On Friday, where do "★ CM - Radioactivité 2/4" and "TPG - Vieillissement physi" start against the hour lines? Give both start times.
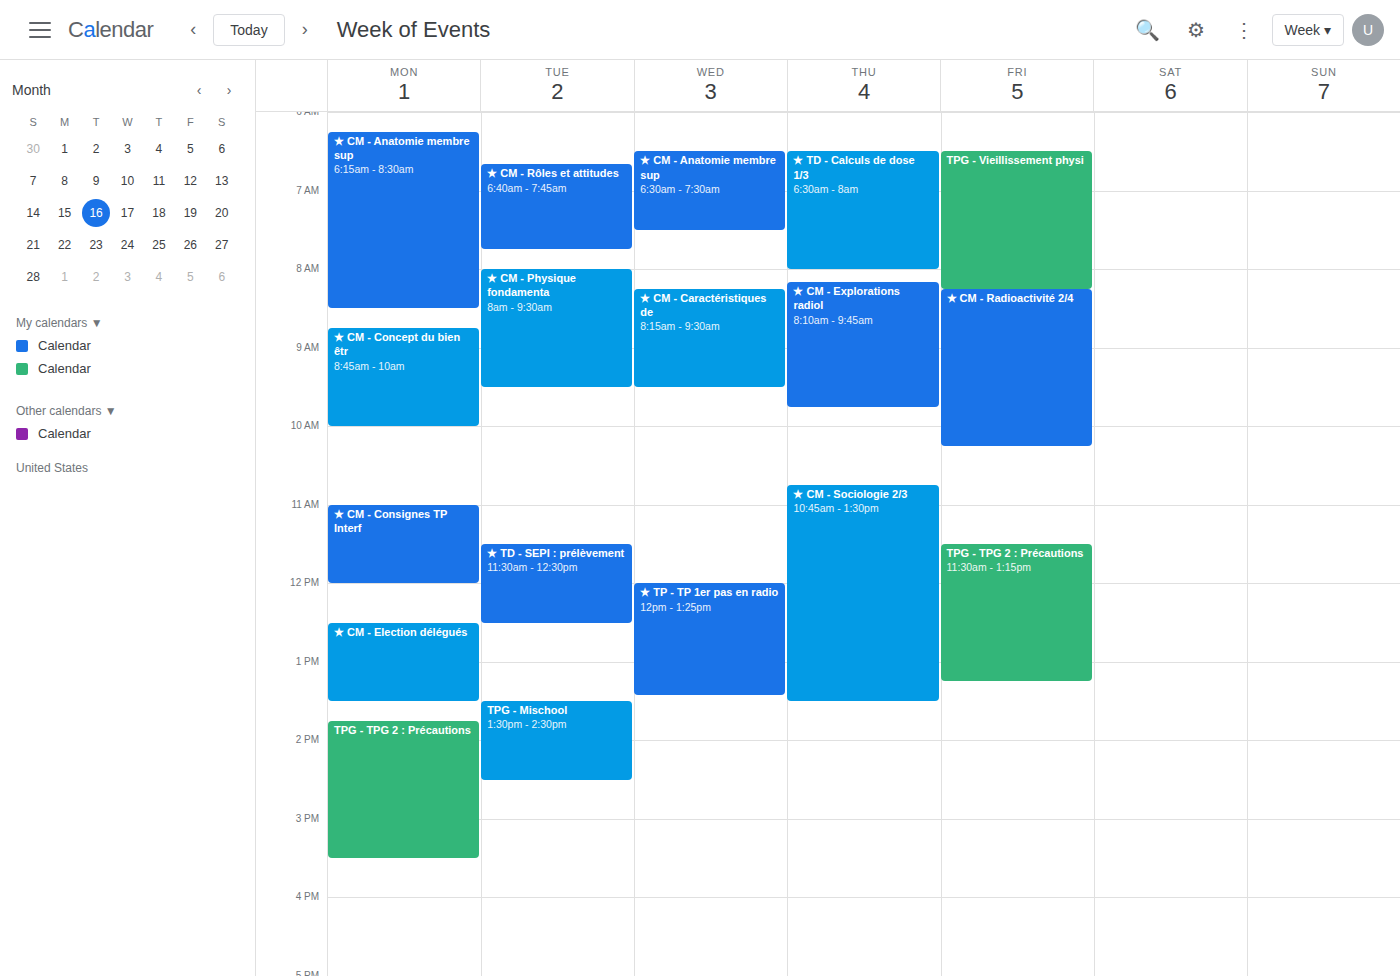
"★ CM - Radioactivité 2/4": 8:15 AM, neither: a quarter of the way from the 8 AM line to the 9 AM line. "TPG - Vieillissement physi": 6:30 AM, halfway between the 6 AM and 7 AM lines.